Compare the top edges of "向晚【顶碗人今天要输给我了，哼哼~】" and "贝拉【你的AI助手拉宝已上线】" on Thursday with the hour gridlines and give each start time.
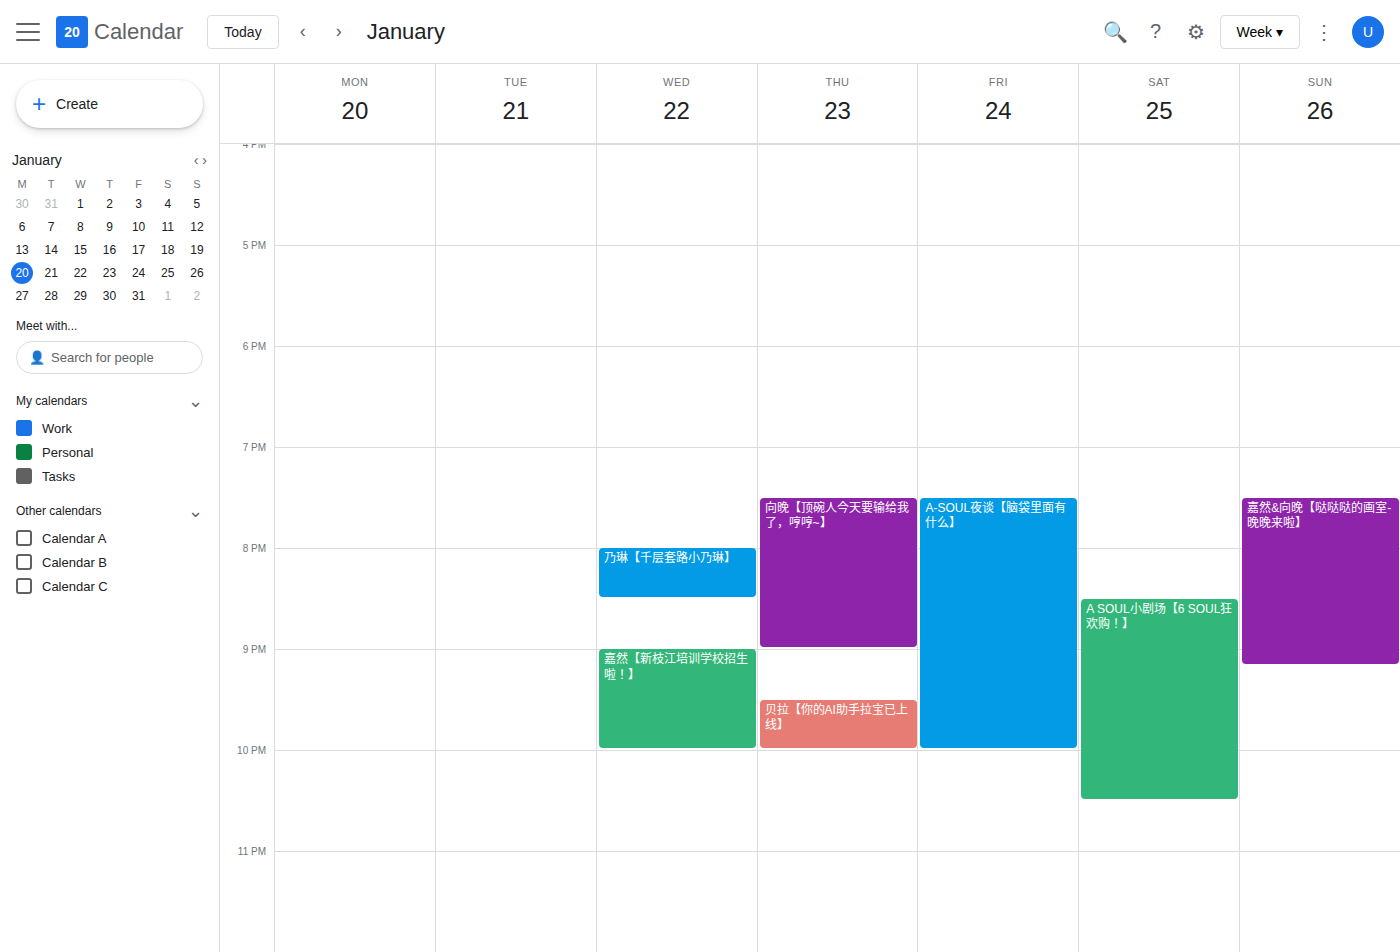
"向晚【顶碗人今天要输给我了，哼哼~】": 7:30 PM, halfway between the 7 PM and 8 PM lines. "贝拉【你的AI助手拉宝已上线】": 9:30 PM, halfway between the 9 PM and 10 PM lines.